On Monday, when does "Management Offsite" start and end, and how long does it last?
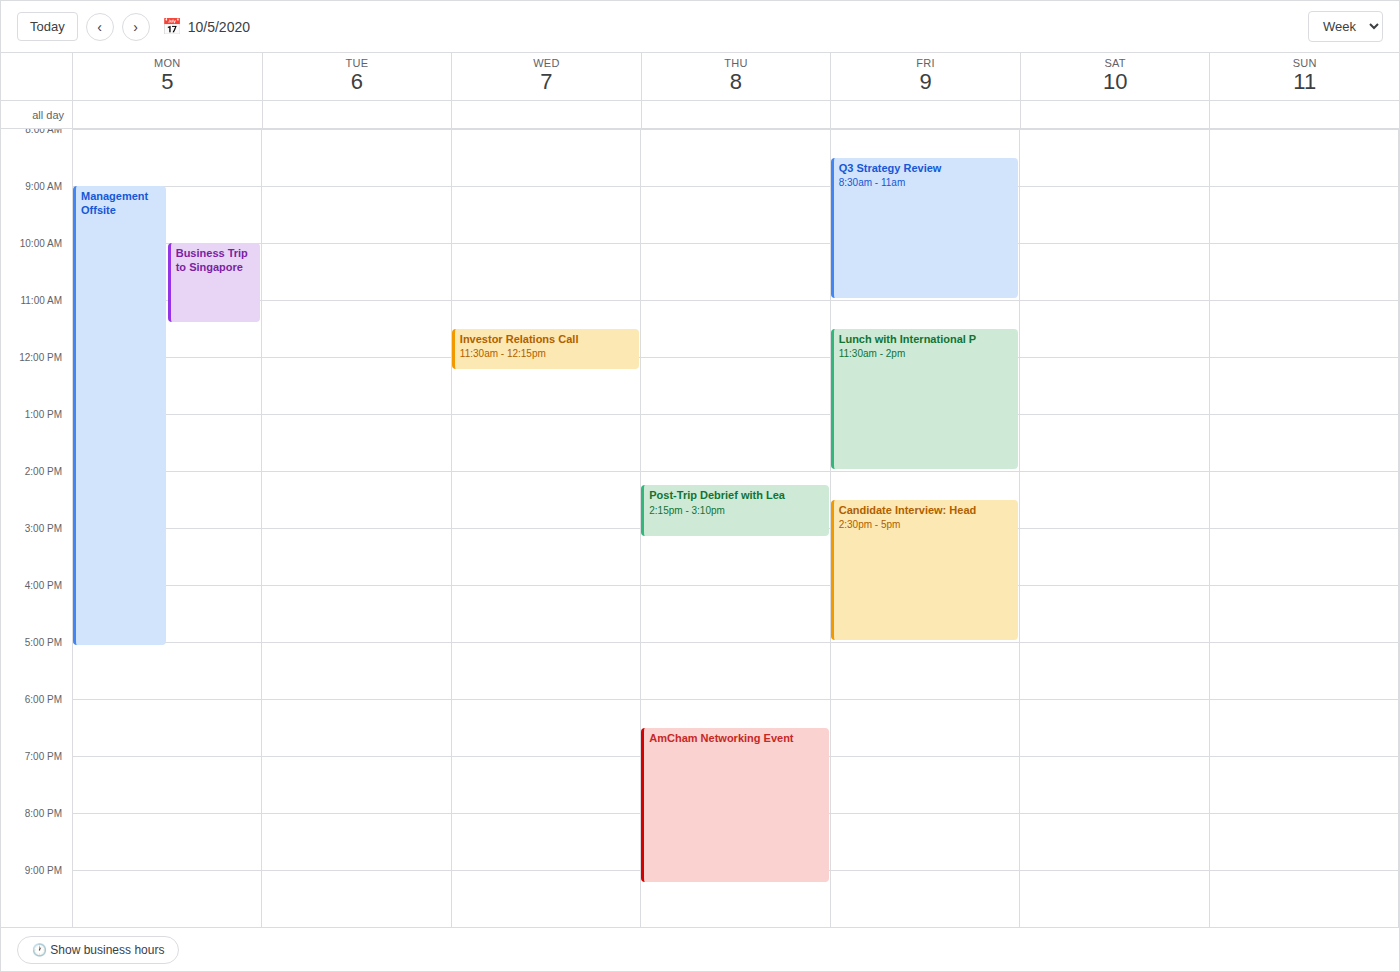
09:00 to 17:05, 8 hours 5 minutes